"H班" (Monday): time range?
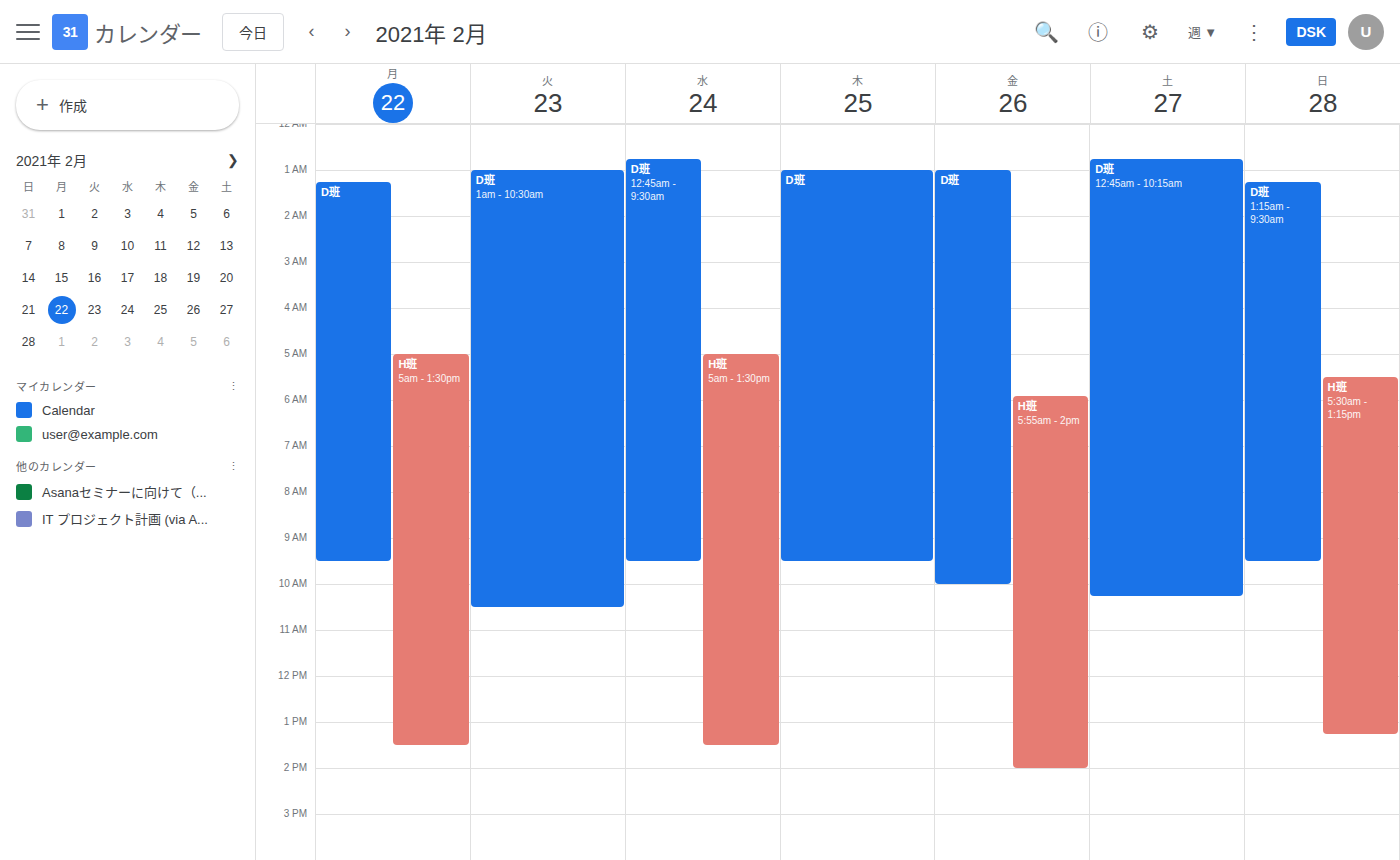
5:00 AM to 1:30 PM